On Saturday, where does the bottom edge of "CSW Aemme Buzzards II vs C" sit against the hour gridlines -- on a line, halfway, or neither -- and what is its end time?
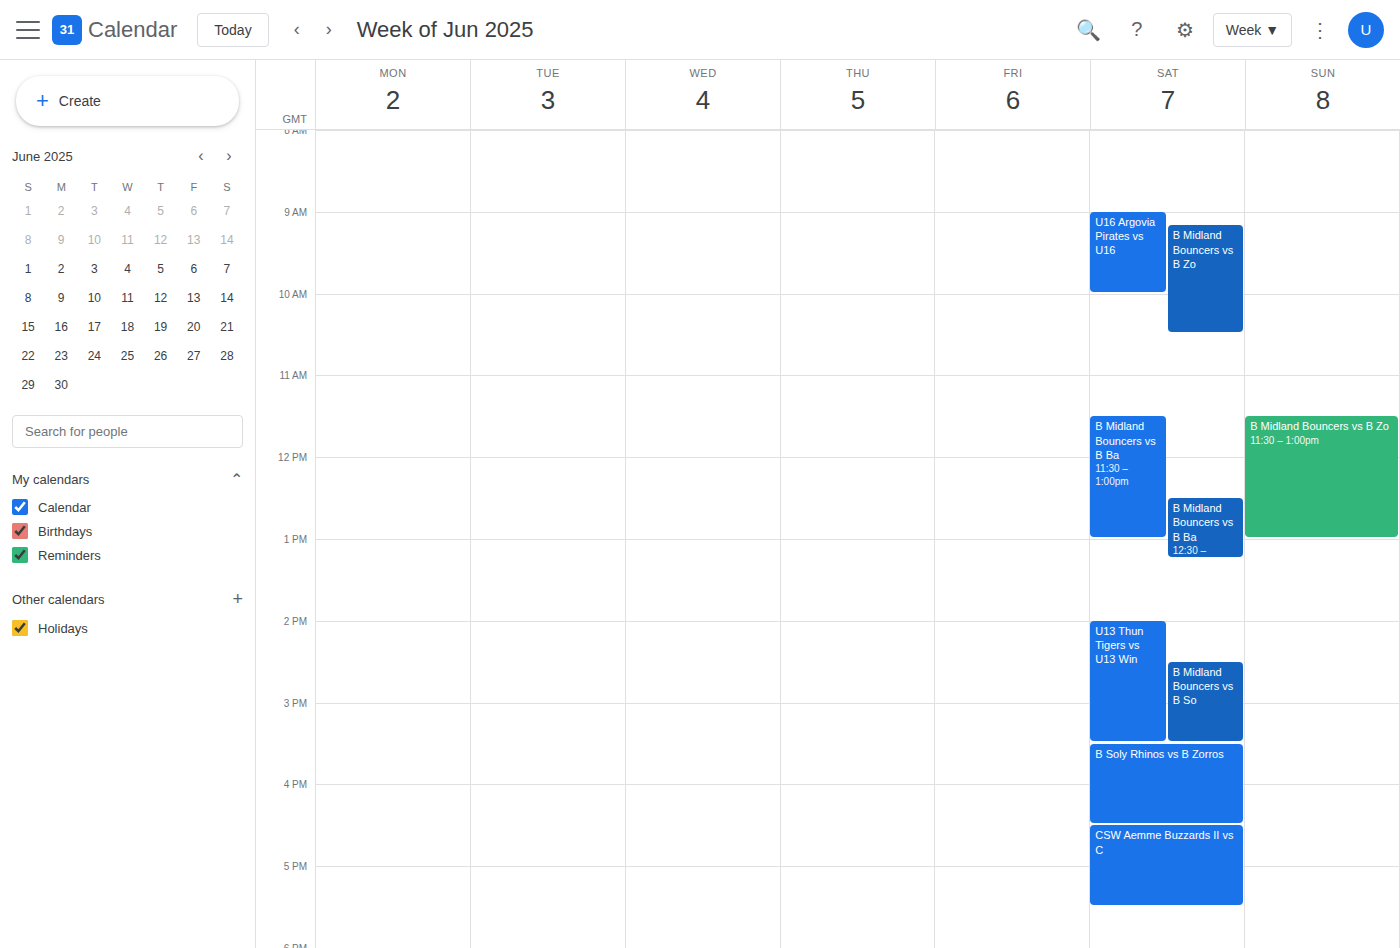
17:30 -- halfway between the 17:00 and 18:00 lines.